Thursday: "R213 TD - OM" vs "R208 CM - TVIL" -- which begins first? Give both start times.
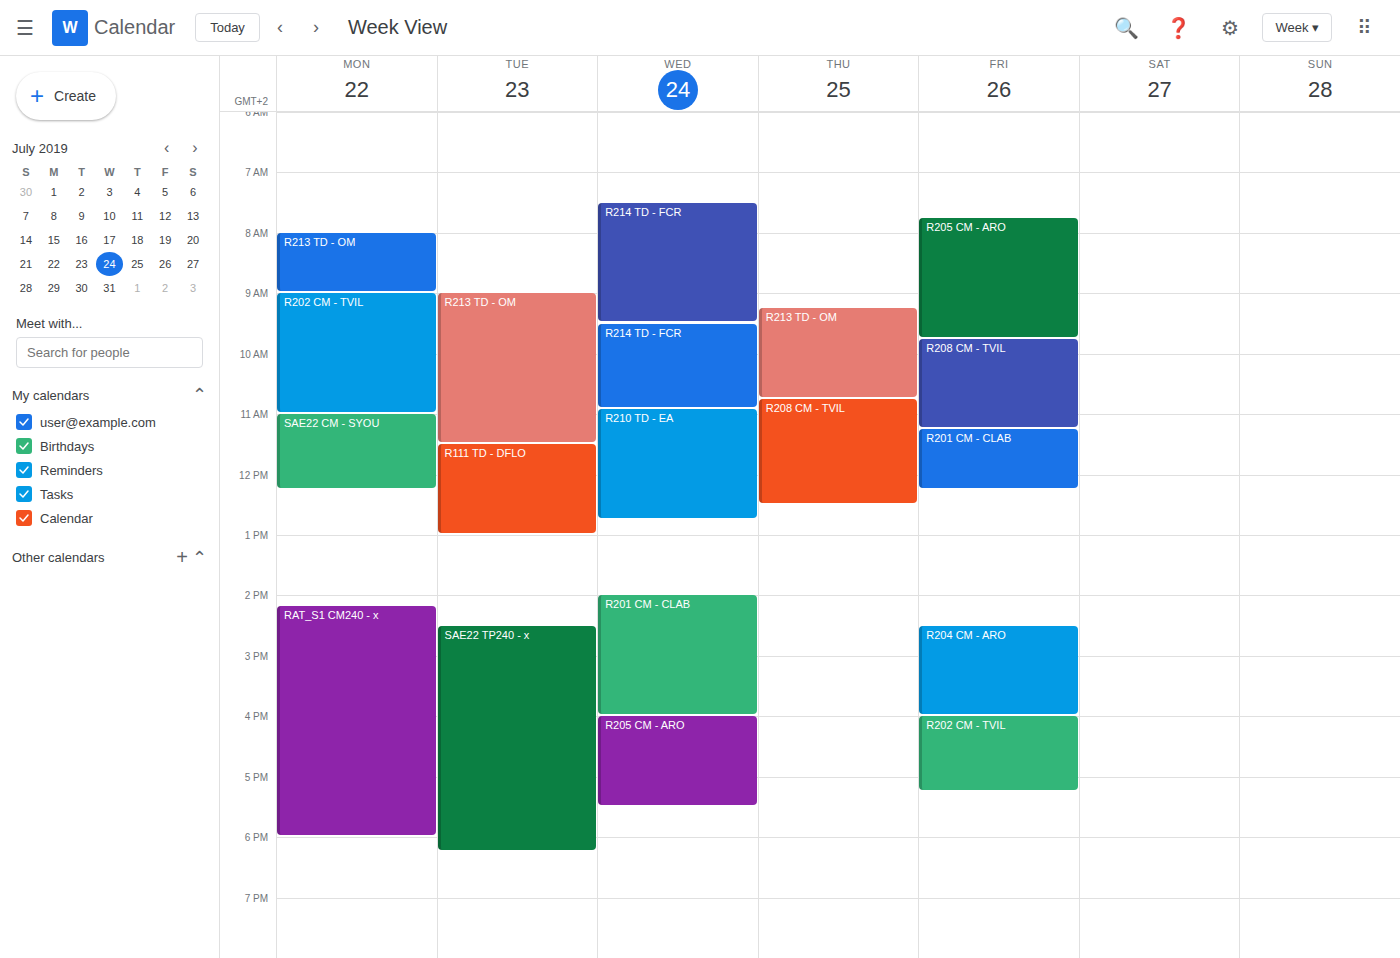
"R213 TD - OM" 09:15; "R208 CM - TVIL" 10:45.